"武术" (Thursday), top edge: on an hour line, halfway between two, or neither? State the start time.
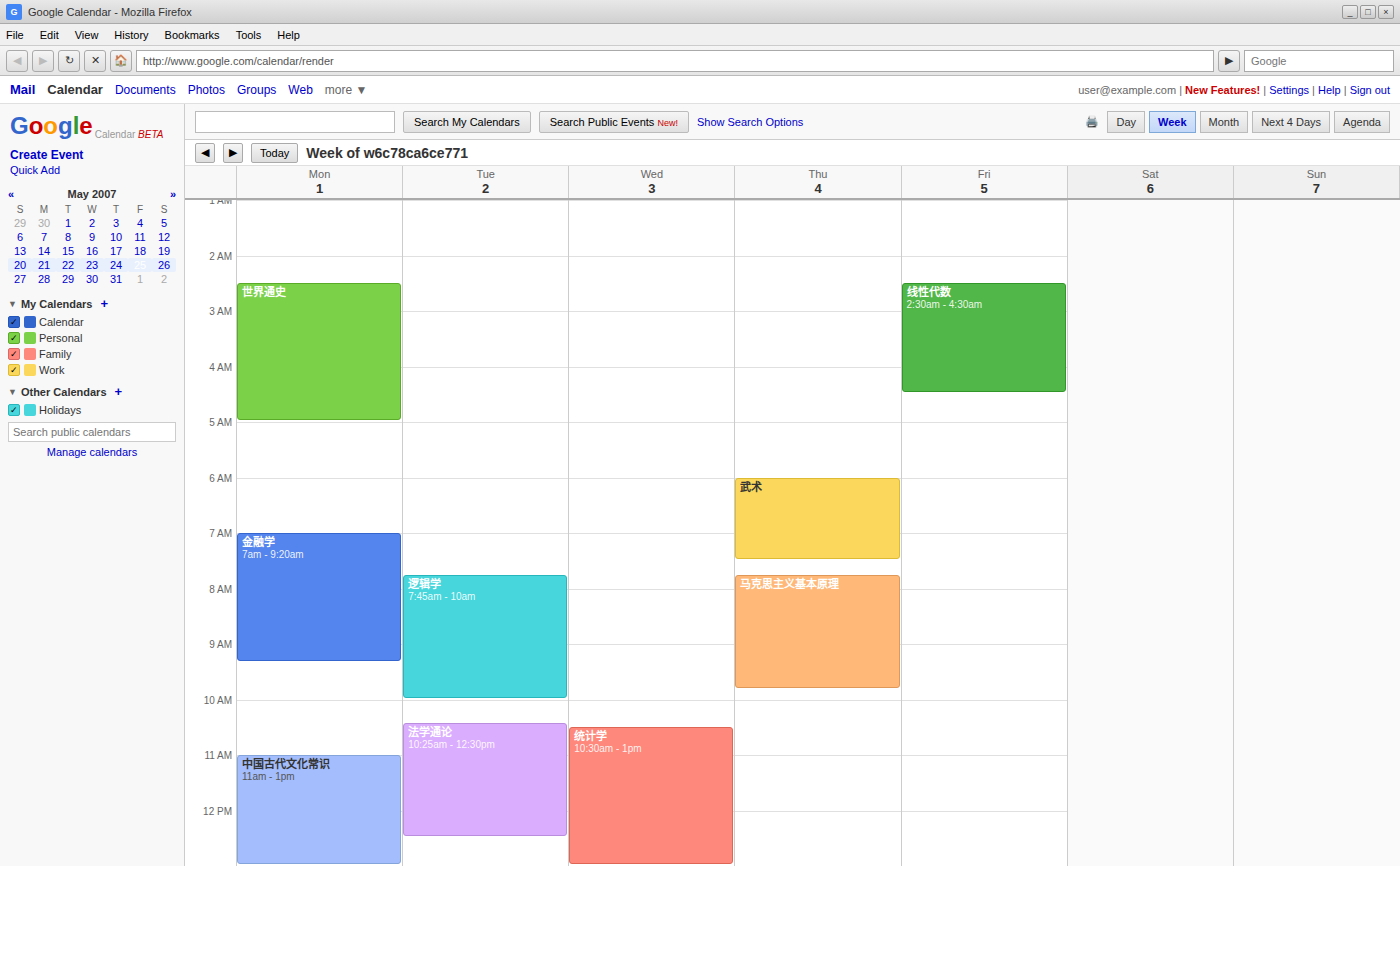
6:00 AM -- exactly on the 6 AM line.